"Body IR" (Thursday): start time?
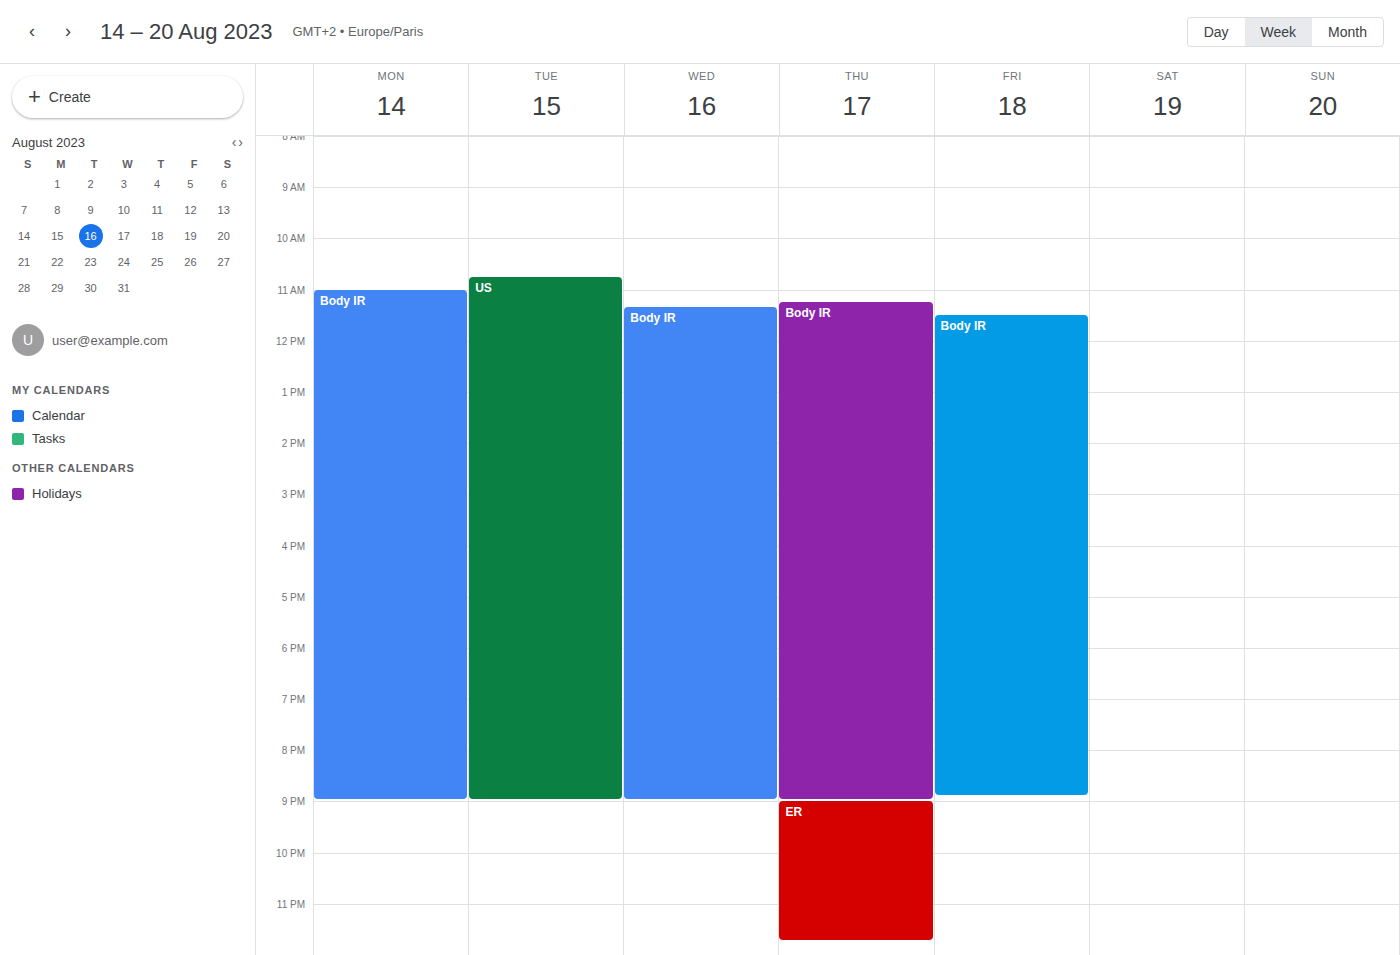
11:15 AM